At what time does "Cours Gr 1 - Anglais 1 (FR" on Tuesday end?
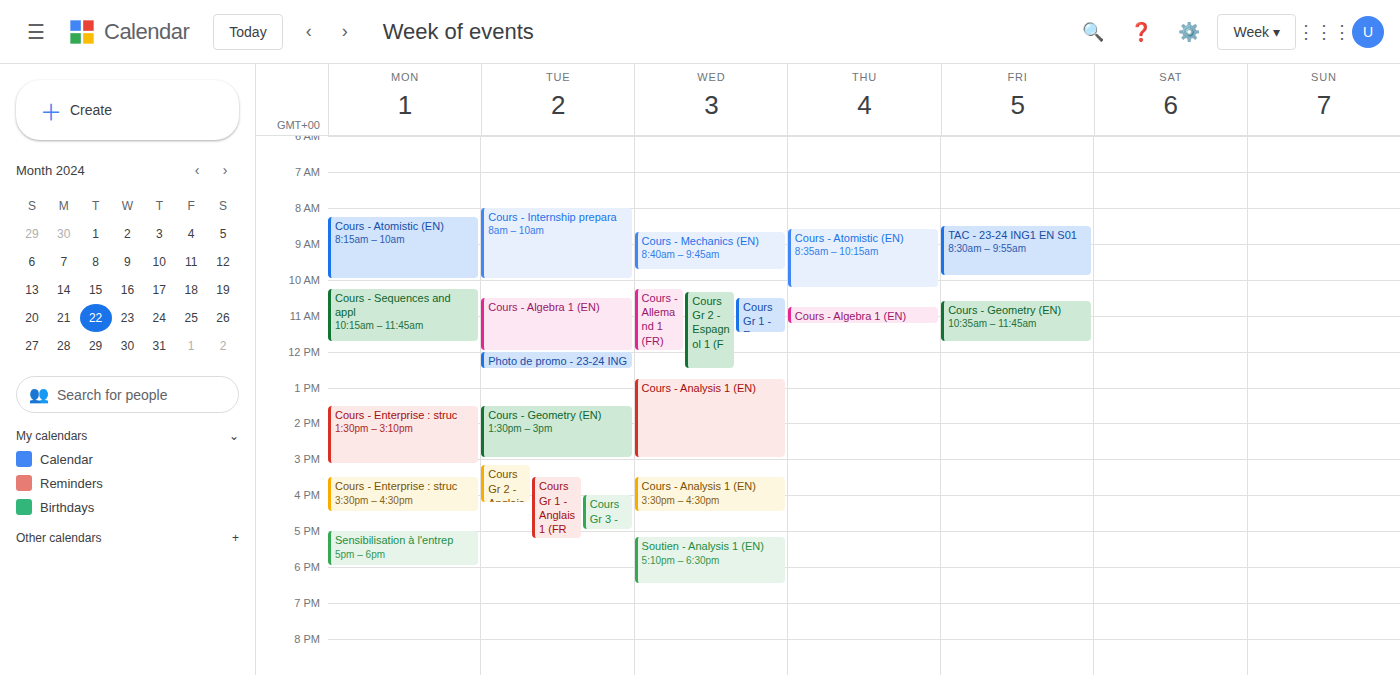
5:15 PM